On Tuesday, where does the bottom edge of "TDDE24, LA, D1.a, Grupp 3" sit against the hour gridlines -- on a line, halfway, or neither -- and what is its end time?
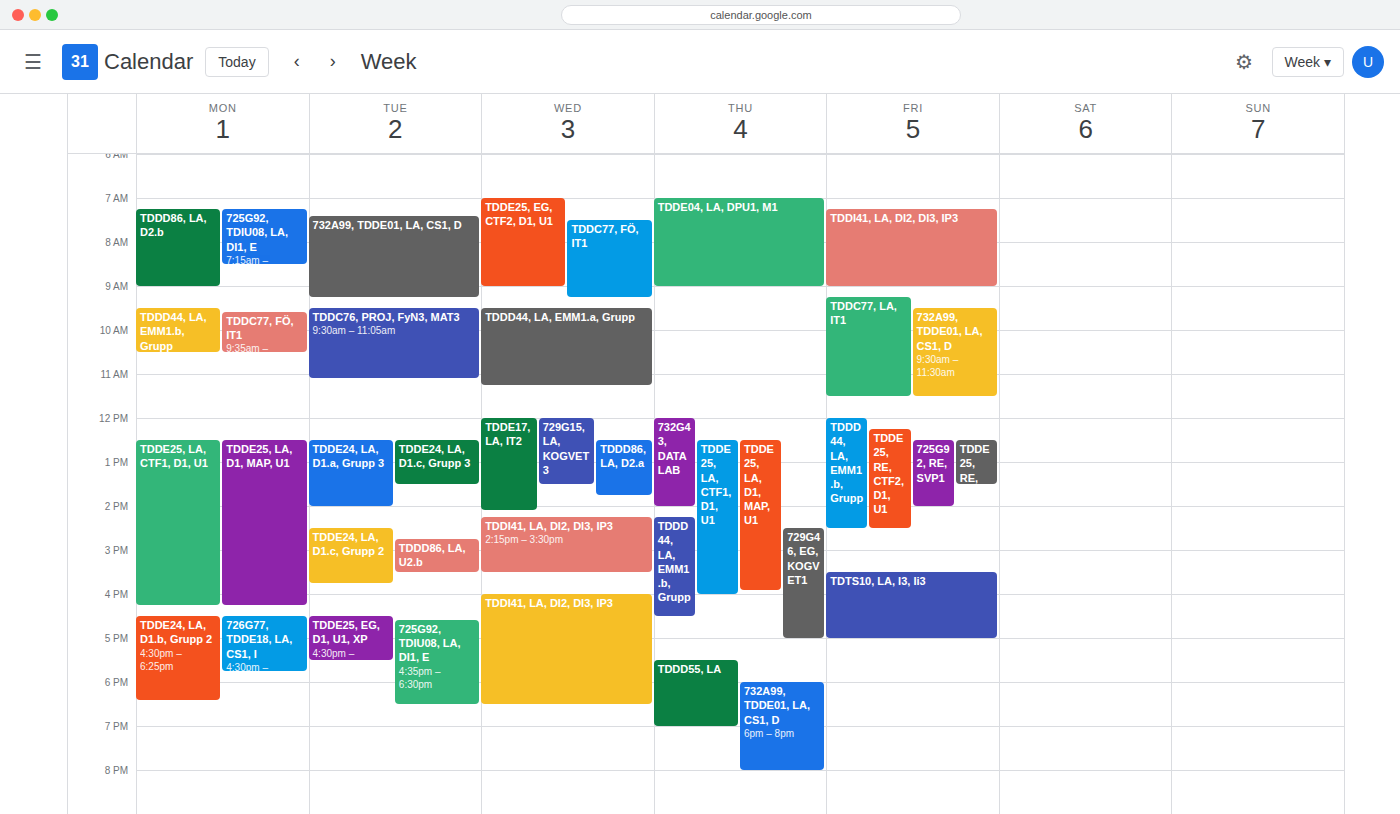
2:00 PM -- exactly on the 2 PM line.